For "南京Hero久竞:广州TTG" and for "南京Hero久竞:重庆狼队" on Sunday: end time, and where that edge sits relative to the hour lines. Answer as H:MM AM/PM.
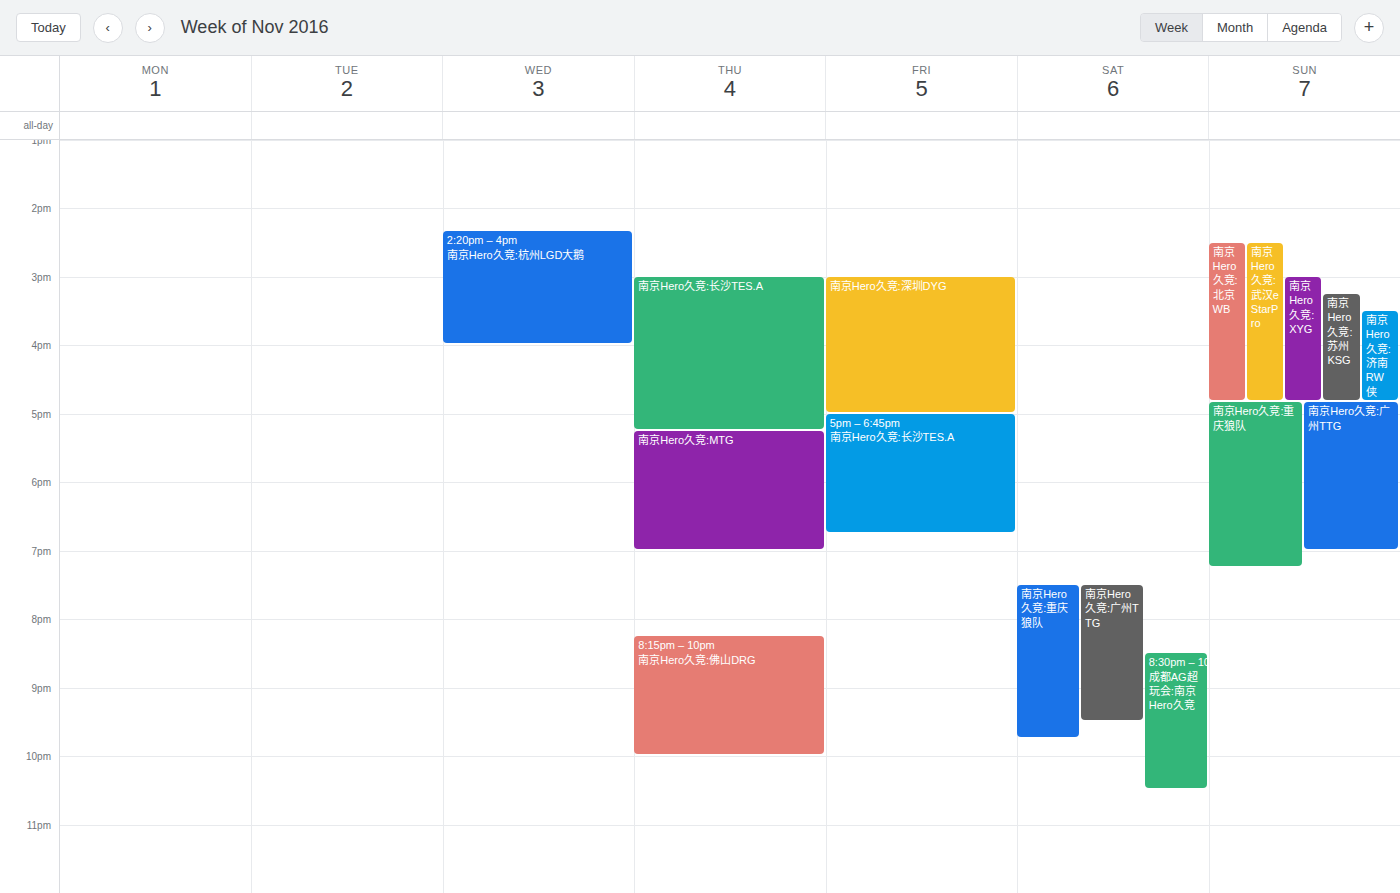
"南京Hero久竞:广州TTG": 7:00 PM, exactly on the 7 PM line. "南京Hero久竞:重庆狼队": 7:15 PM, neither: a quarter of the way from the 7 PM line to the 8 PM line.